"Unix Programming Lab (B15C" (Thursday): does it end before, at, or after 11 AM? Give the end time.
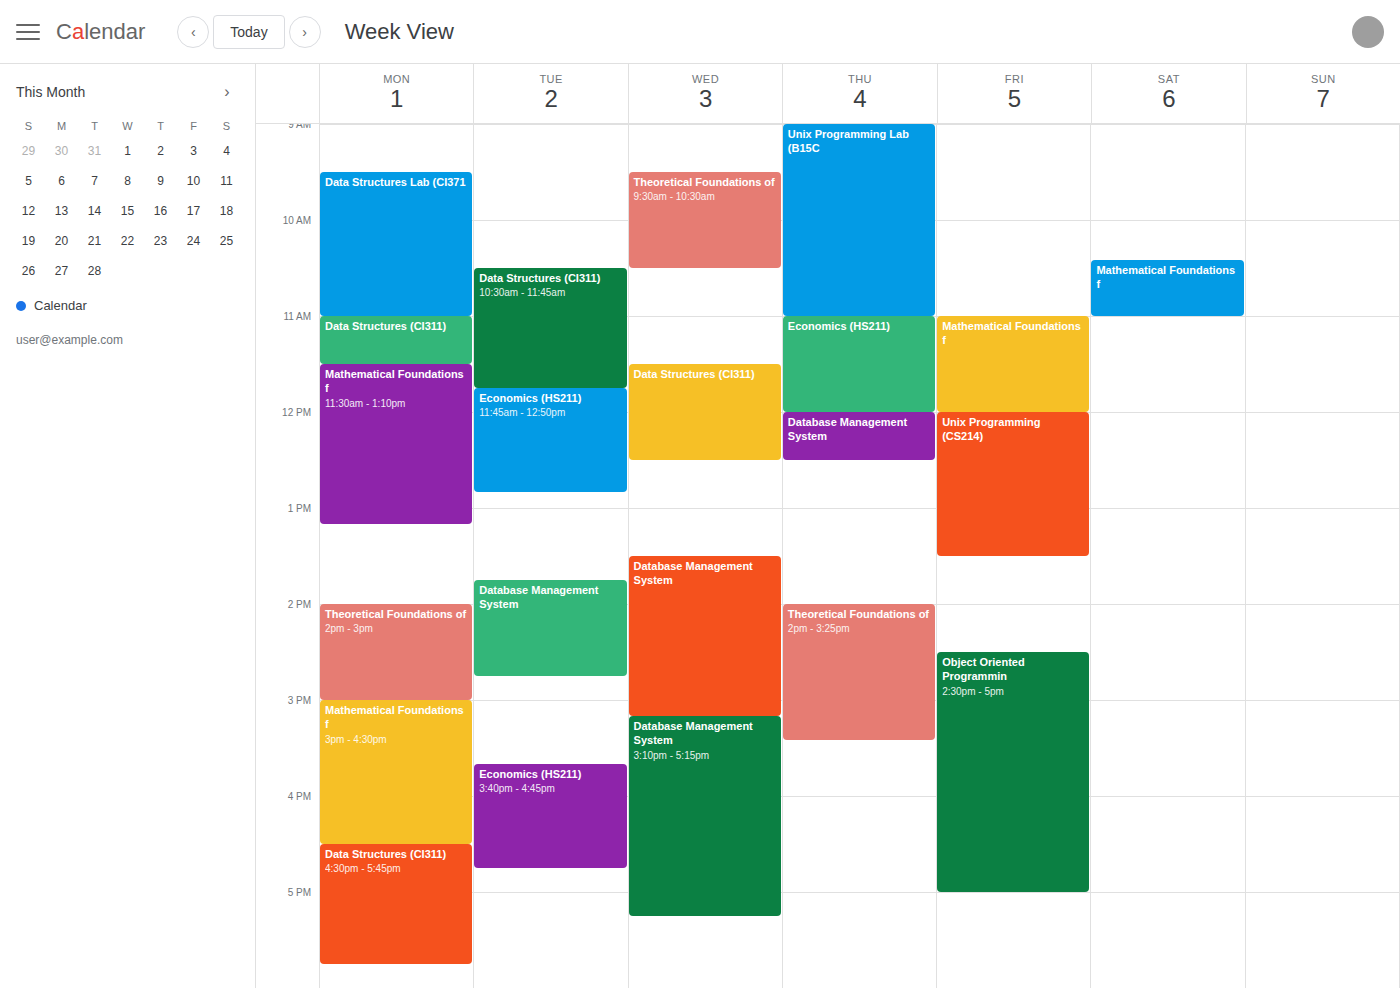
11:00 AM -- exactly at 11 AM, on the 11 AM line.